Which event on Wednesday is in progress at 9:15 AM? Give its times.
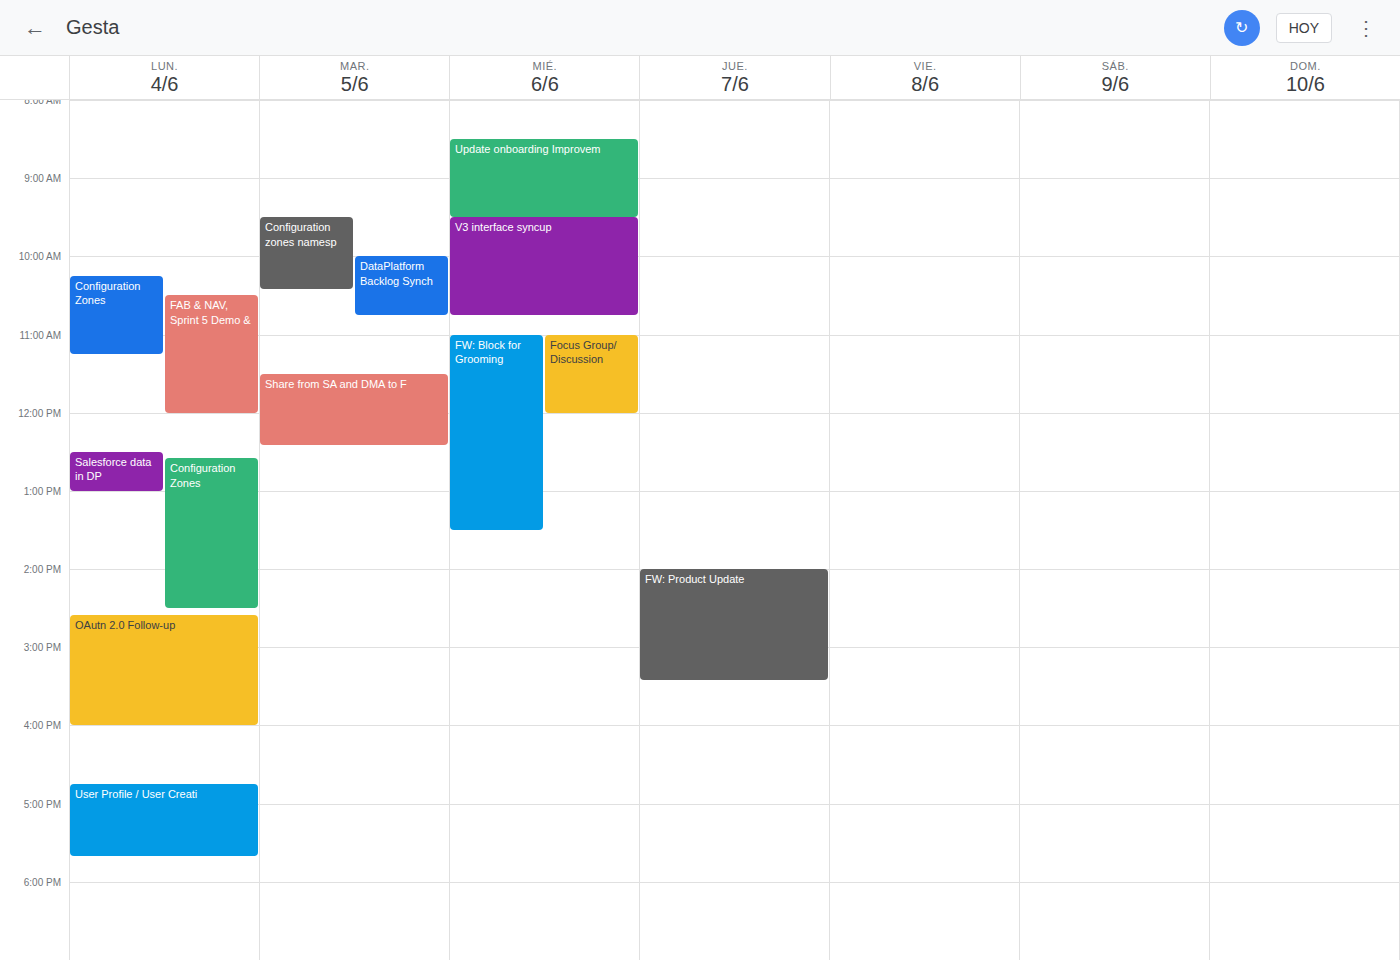
"Update onboarding Improvem", 8:30 AM to 9:30 AM